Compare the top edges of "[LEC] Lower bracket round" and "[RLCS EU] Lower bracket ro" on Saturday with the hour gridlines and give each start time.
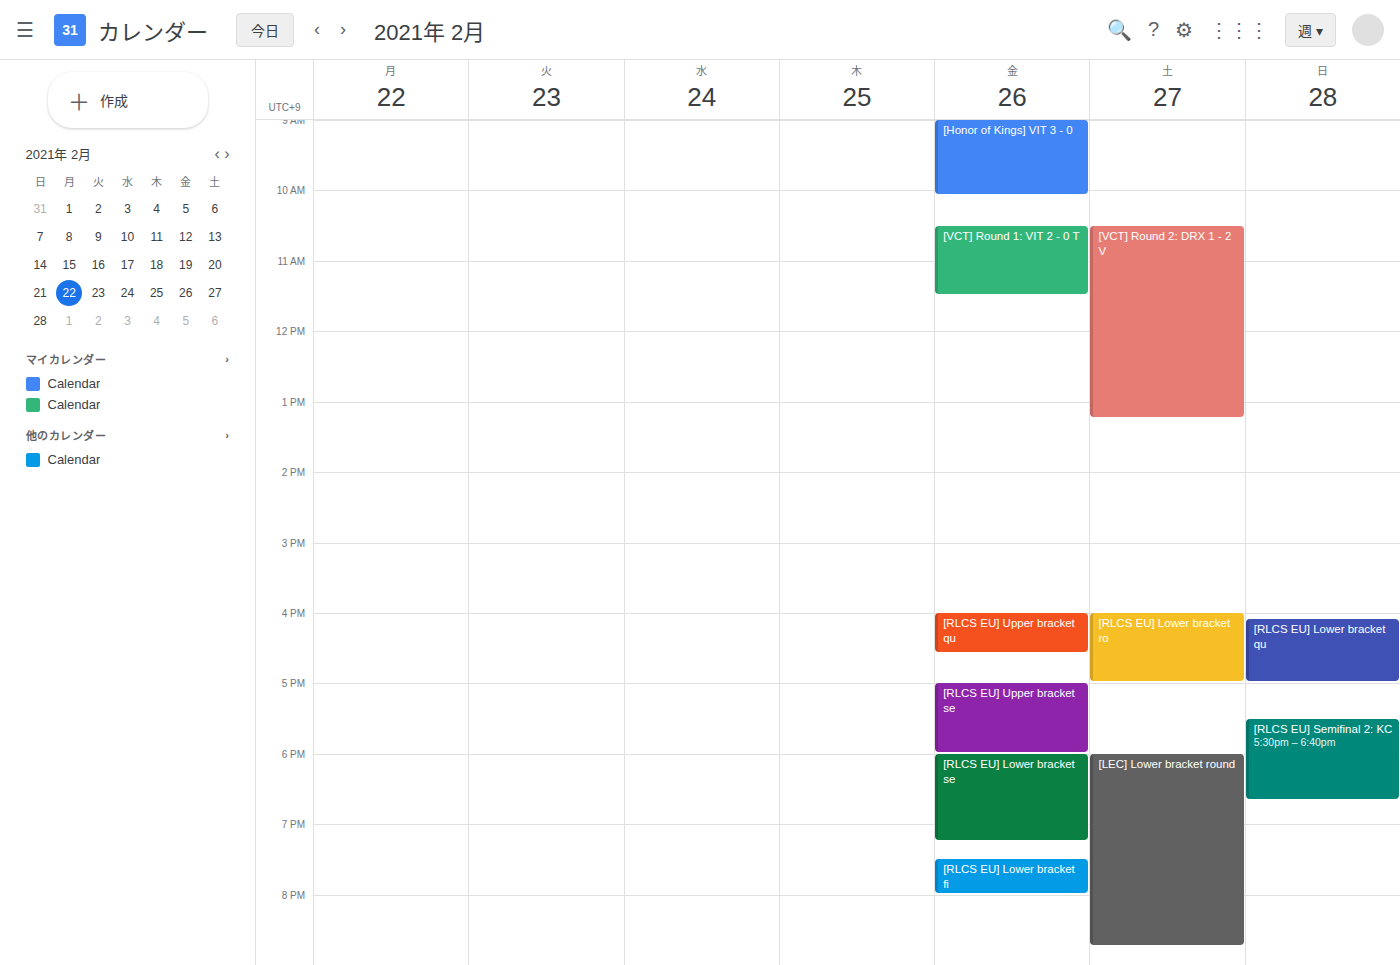
"[LEC] Lower bracket round": 18:00, exactly on the 18:00 line. "[RLCS EU] Lower bracket ro": 16:00, exactly on the 16:00 line.